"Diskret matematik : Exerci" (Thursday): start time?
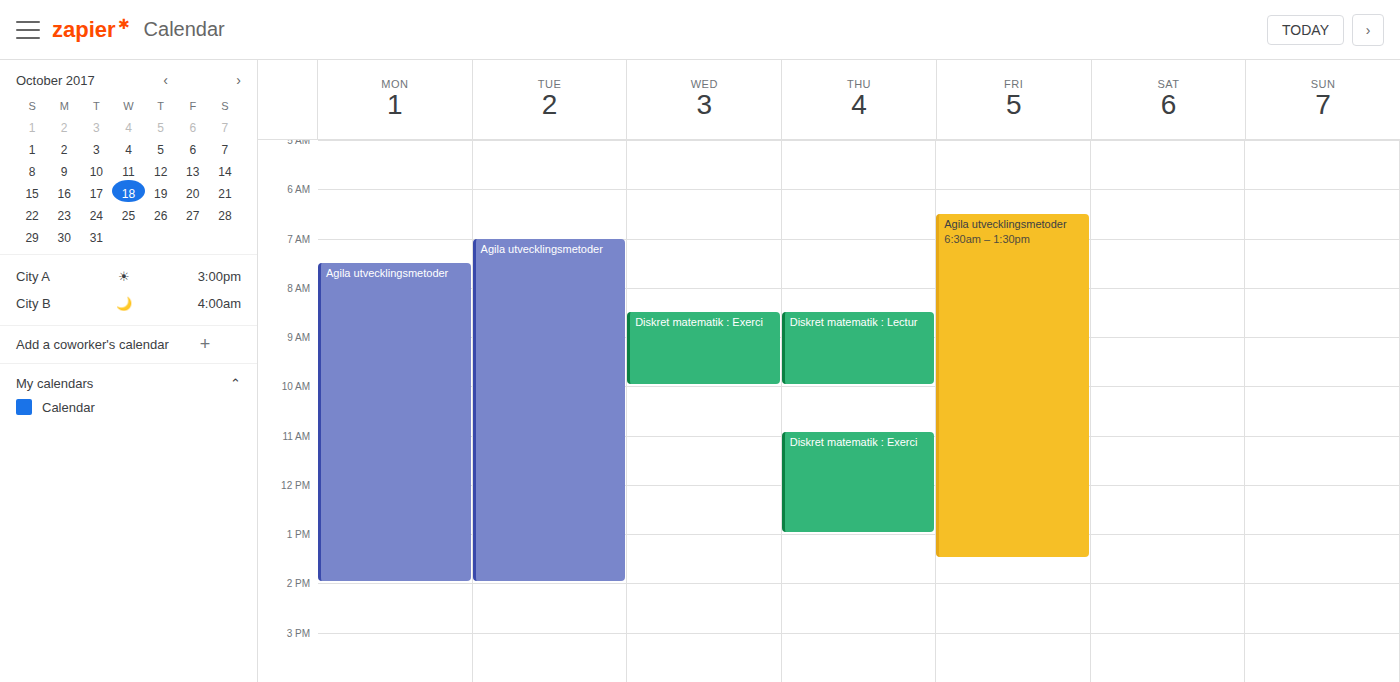
10:55 AM